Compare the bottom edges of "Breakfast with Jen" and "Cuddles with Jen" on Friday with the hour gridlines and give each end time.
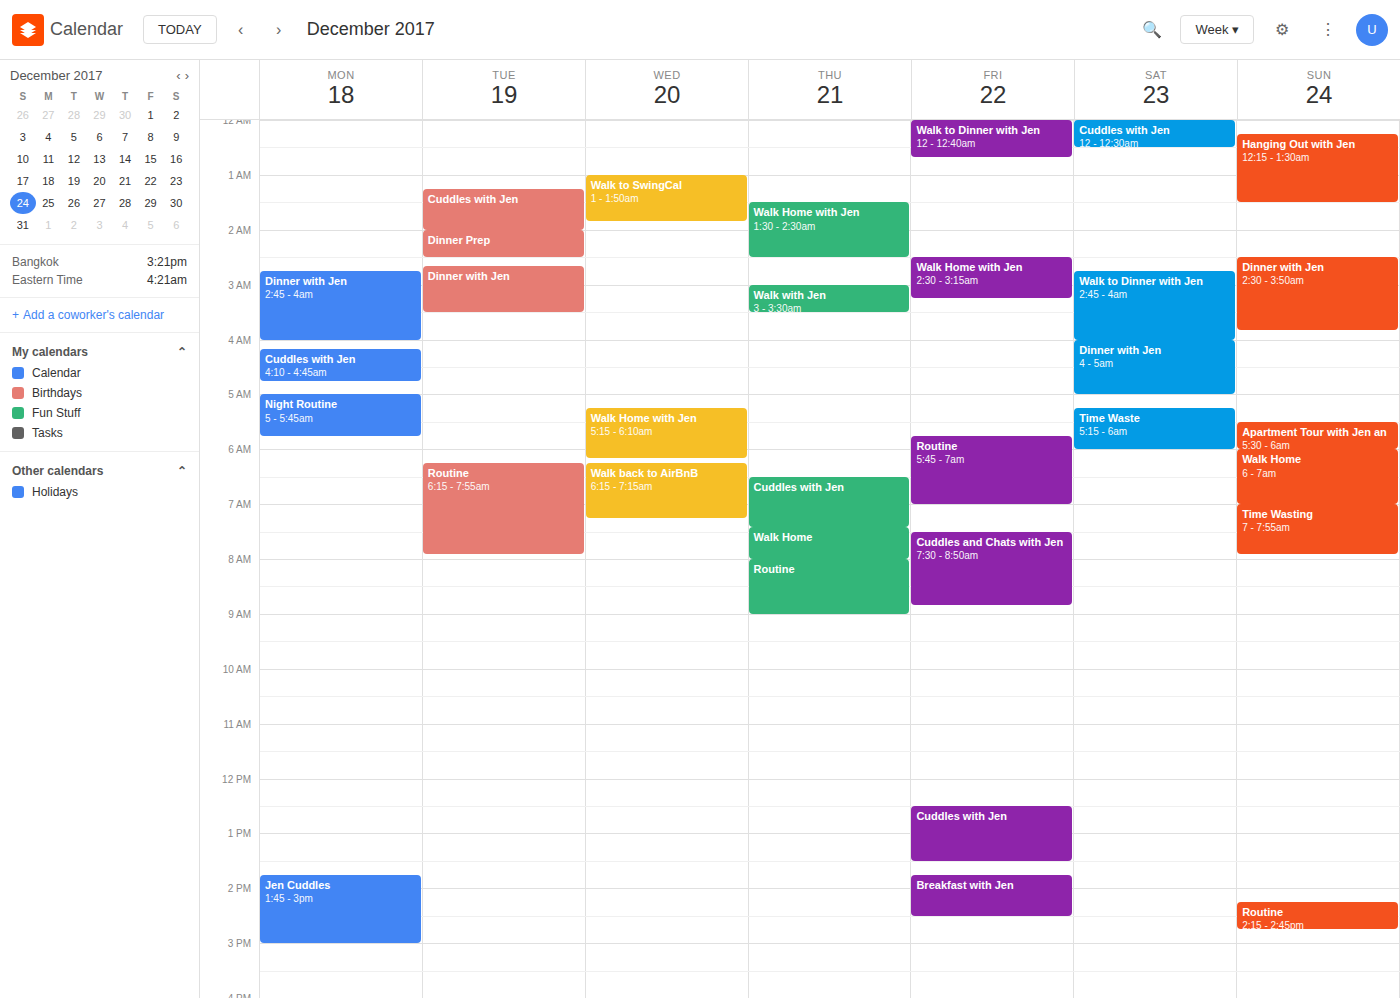
"Breakfast with Jen": 2:30 PM, halfway between the 2 PM and 3 PM lines. "Cuddles with Jen": 1:30 PM, halfway between the 1 PM and 2 PM lines.